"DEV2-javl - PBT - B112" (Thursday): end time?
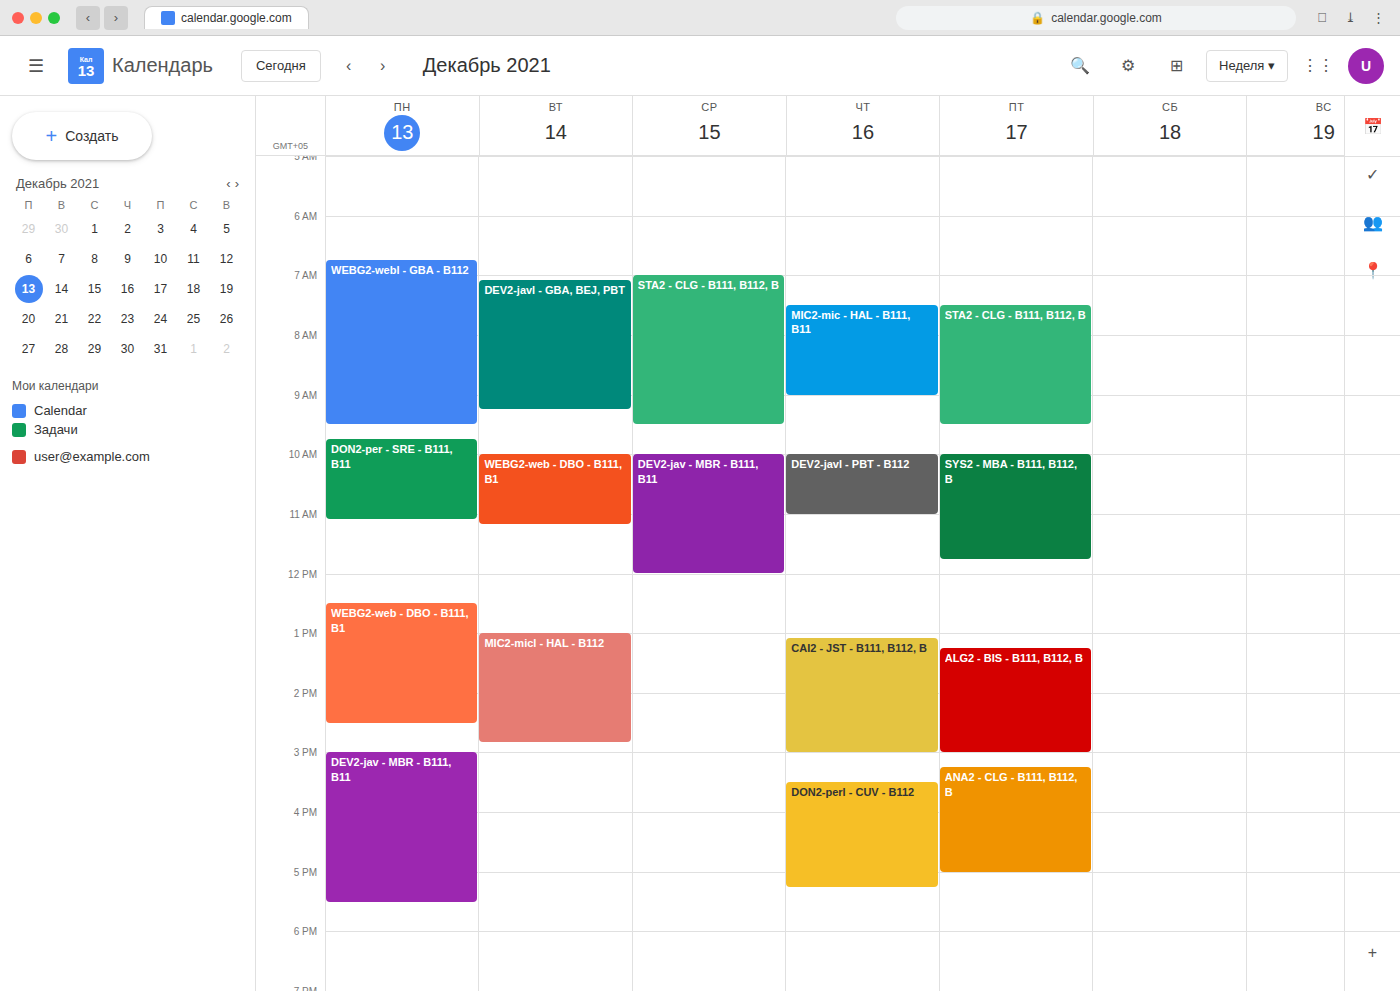
11:00 AM